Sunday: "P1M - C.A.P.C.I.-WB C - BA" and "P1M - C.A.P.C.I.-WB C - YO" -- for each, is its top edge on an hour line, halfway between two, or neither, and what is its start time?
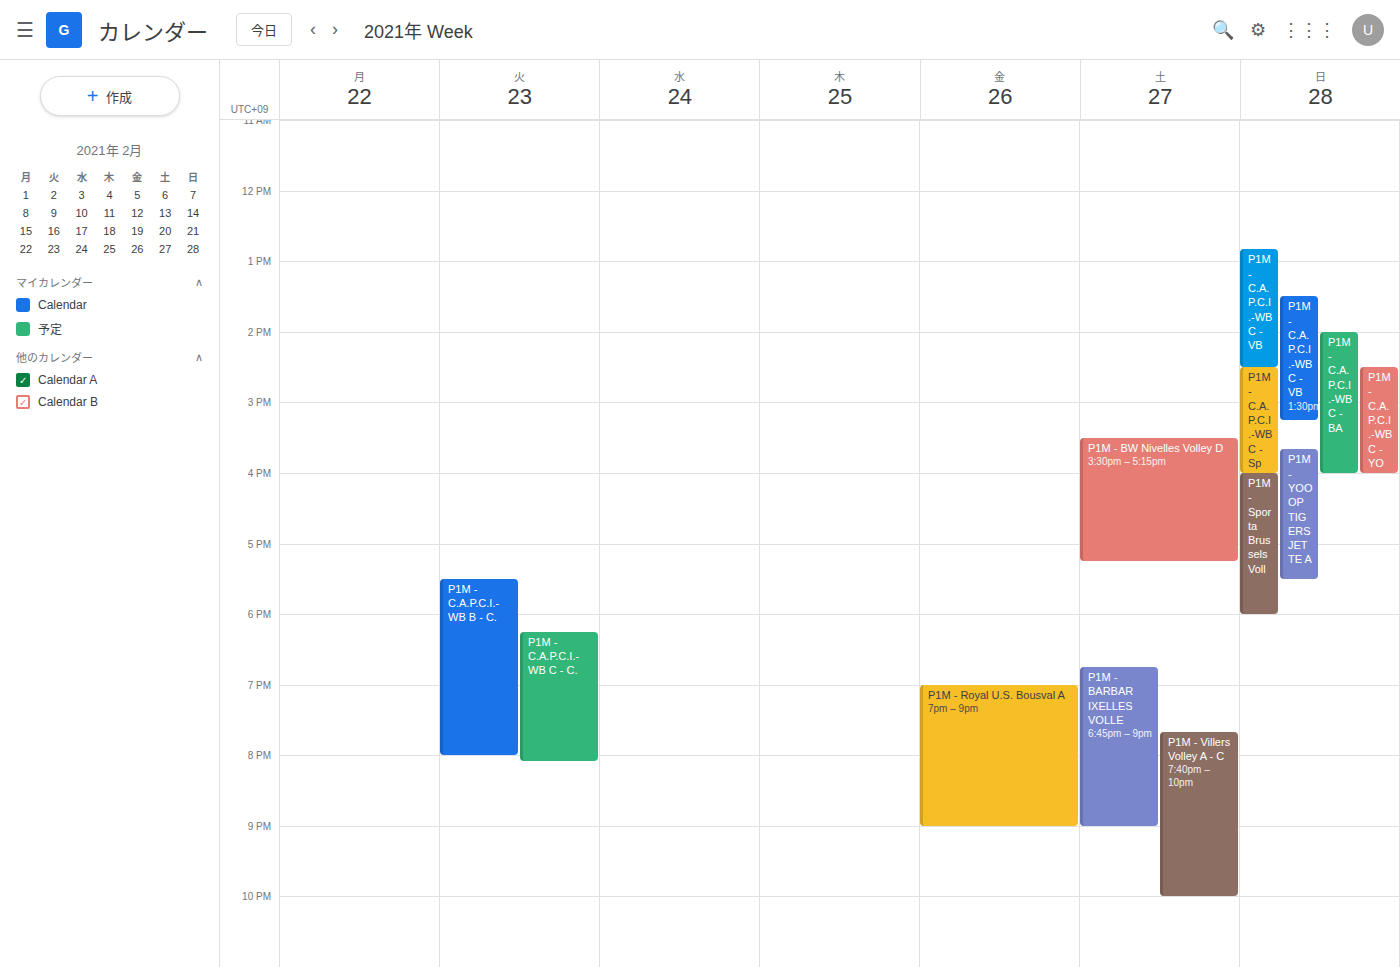
"P1M - C.A.P.C.I.-WB C - BA": 2:00 PM, exactly on the 2 PM line. "P1M - C.A.P.C.I.-WB C - YO": 2:30 PM, halfway between the 2 PM and 3 PM lines.